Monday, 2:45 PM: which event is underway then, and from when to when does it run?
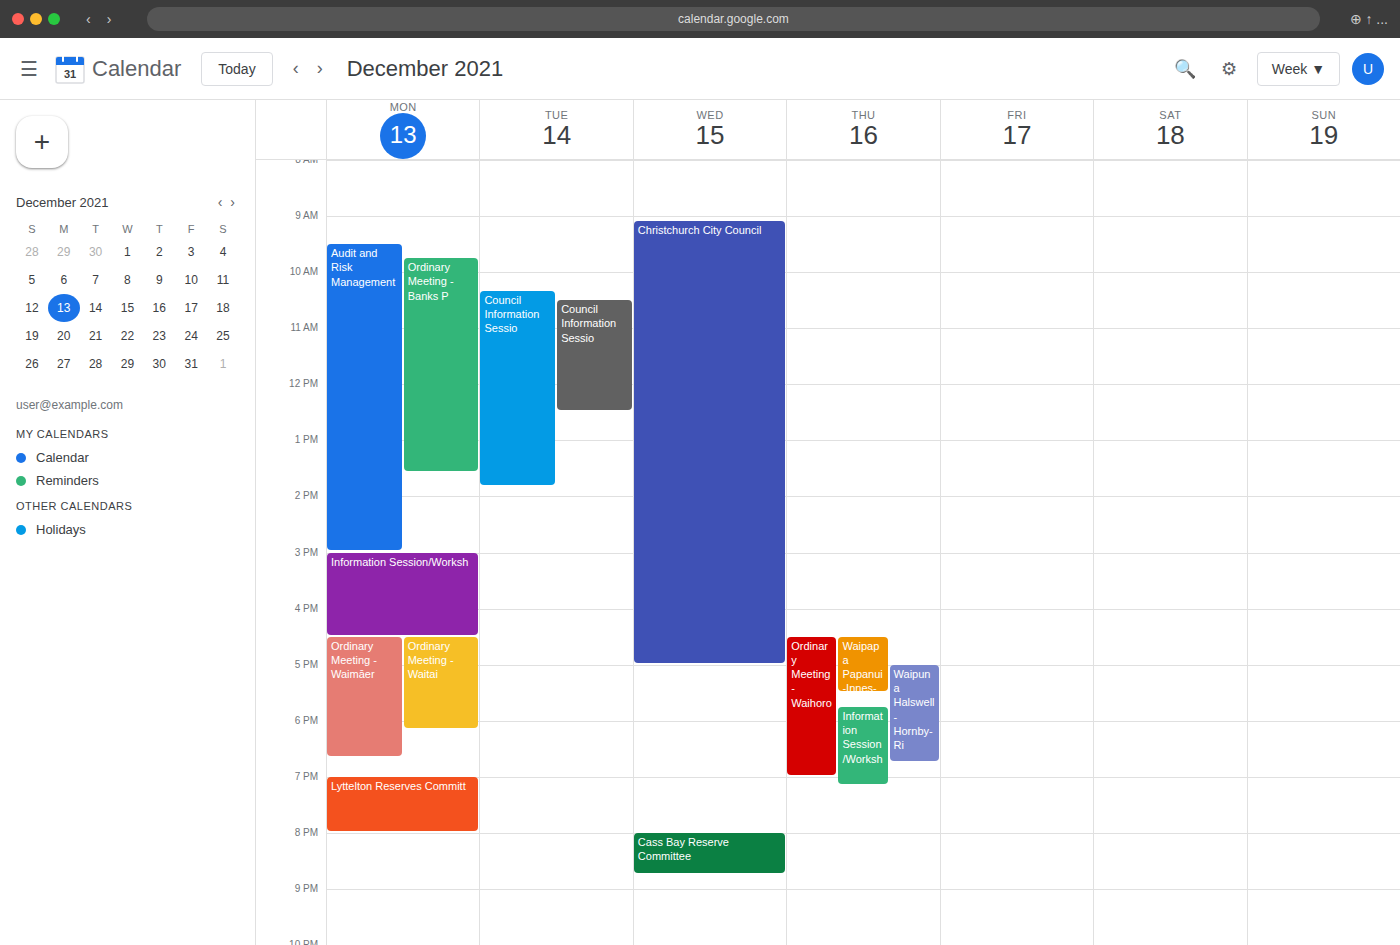
"Audit and Risk Management", 9:30 AM to 3:00 PM